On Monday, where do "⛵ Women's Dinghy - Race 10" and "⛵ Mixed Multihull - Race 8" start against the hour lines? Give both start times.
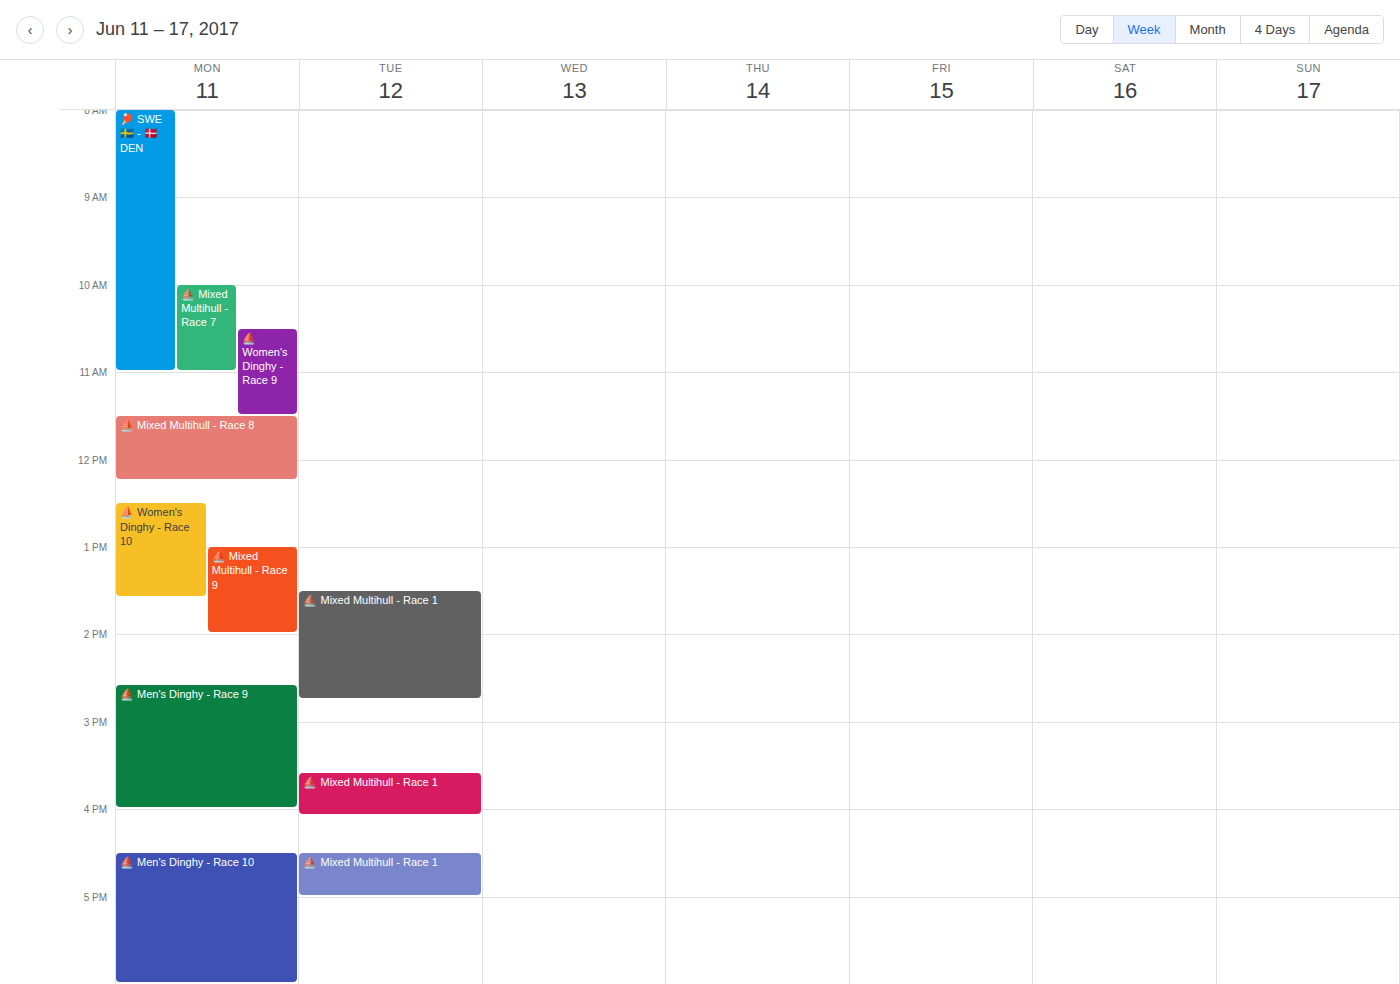
"⛵ Women's Dinghy - Race 10": 12:30 PM, halfway between the 12 PM and 1 PM lines. "⛵ Mixed Multihull - Race 8": 11:30 AM, halfway between the 11 AM and 12 PM lines.